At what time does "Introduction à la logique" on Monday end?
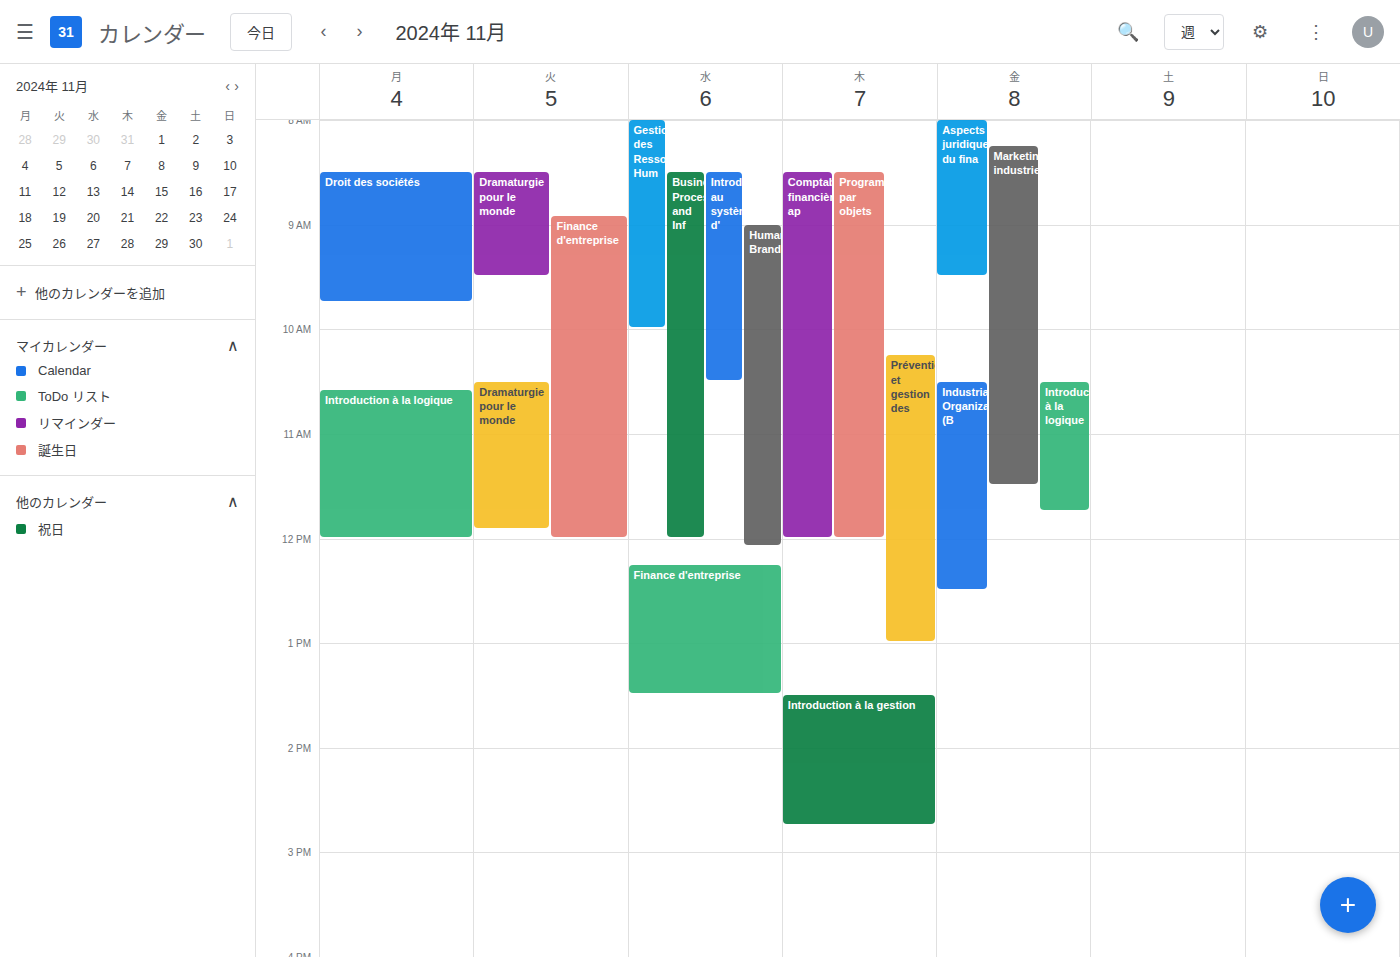
12:00 PM